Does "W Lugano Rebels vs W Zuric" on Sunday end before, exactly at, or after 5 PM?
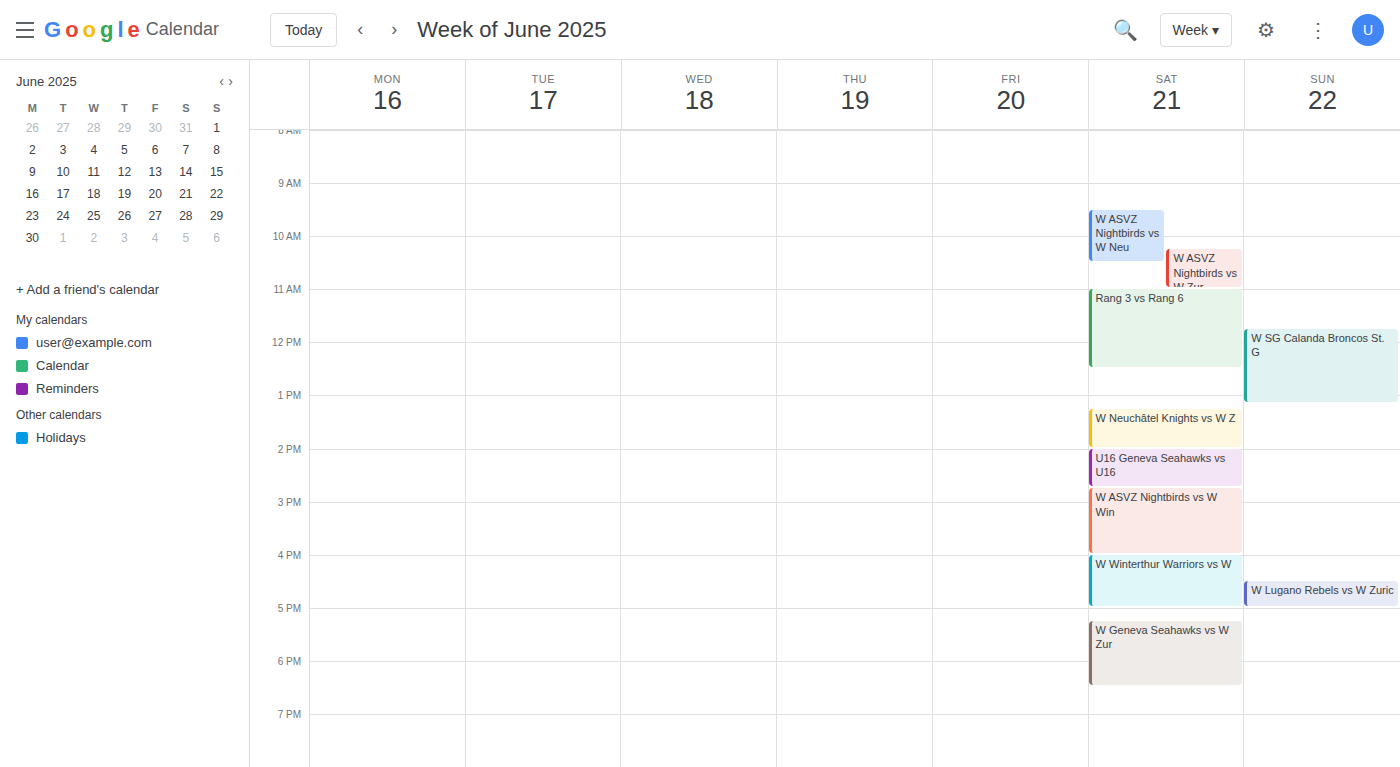
5:00 PM -- exactly at 5 PM, on the 5 PM line.